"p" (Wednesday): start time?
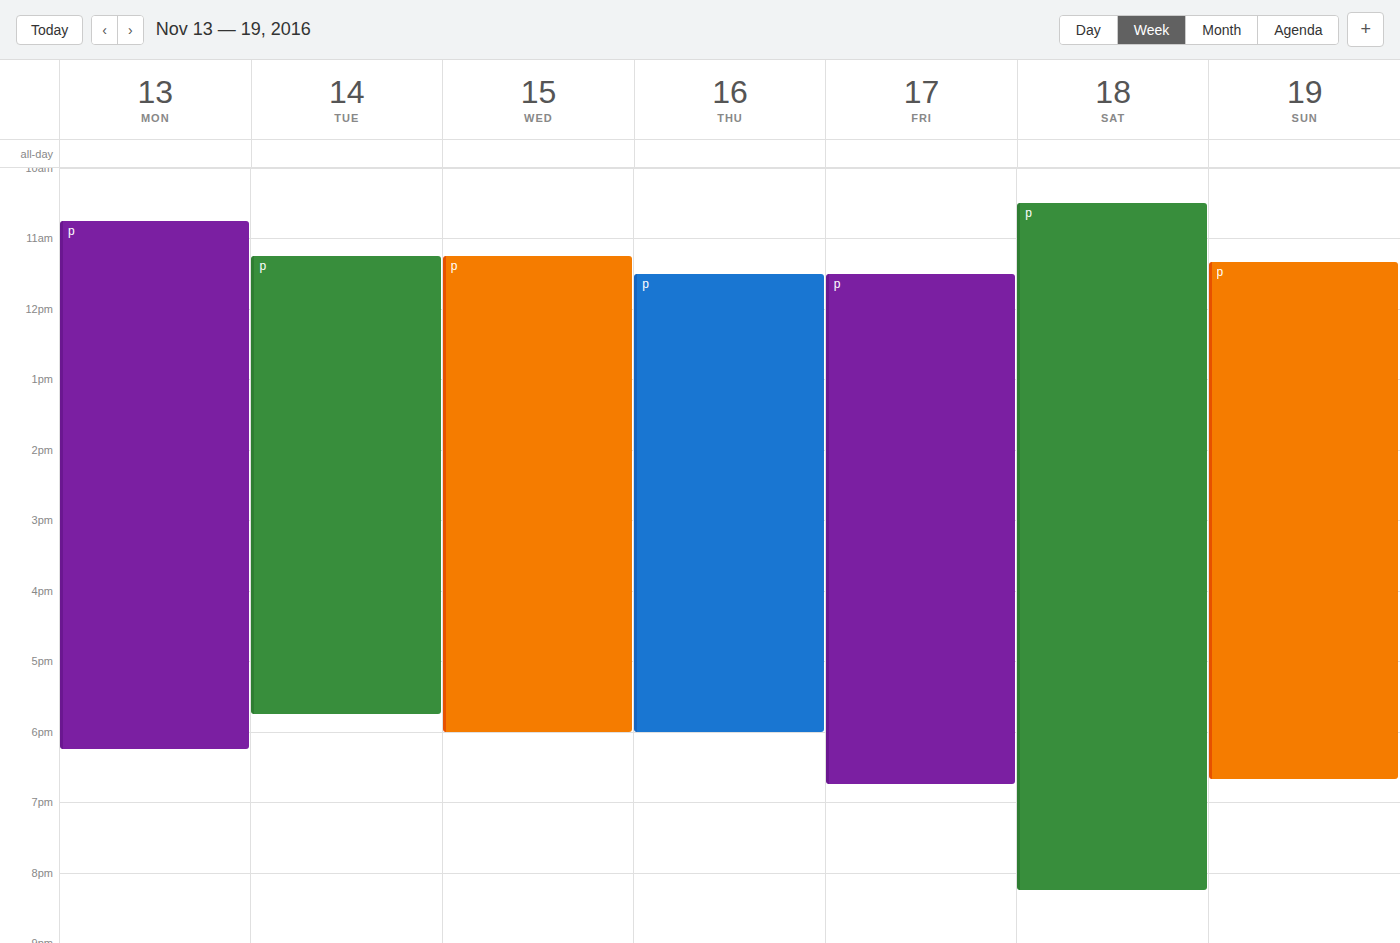
11:15 AM